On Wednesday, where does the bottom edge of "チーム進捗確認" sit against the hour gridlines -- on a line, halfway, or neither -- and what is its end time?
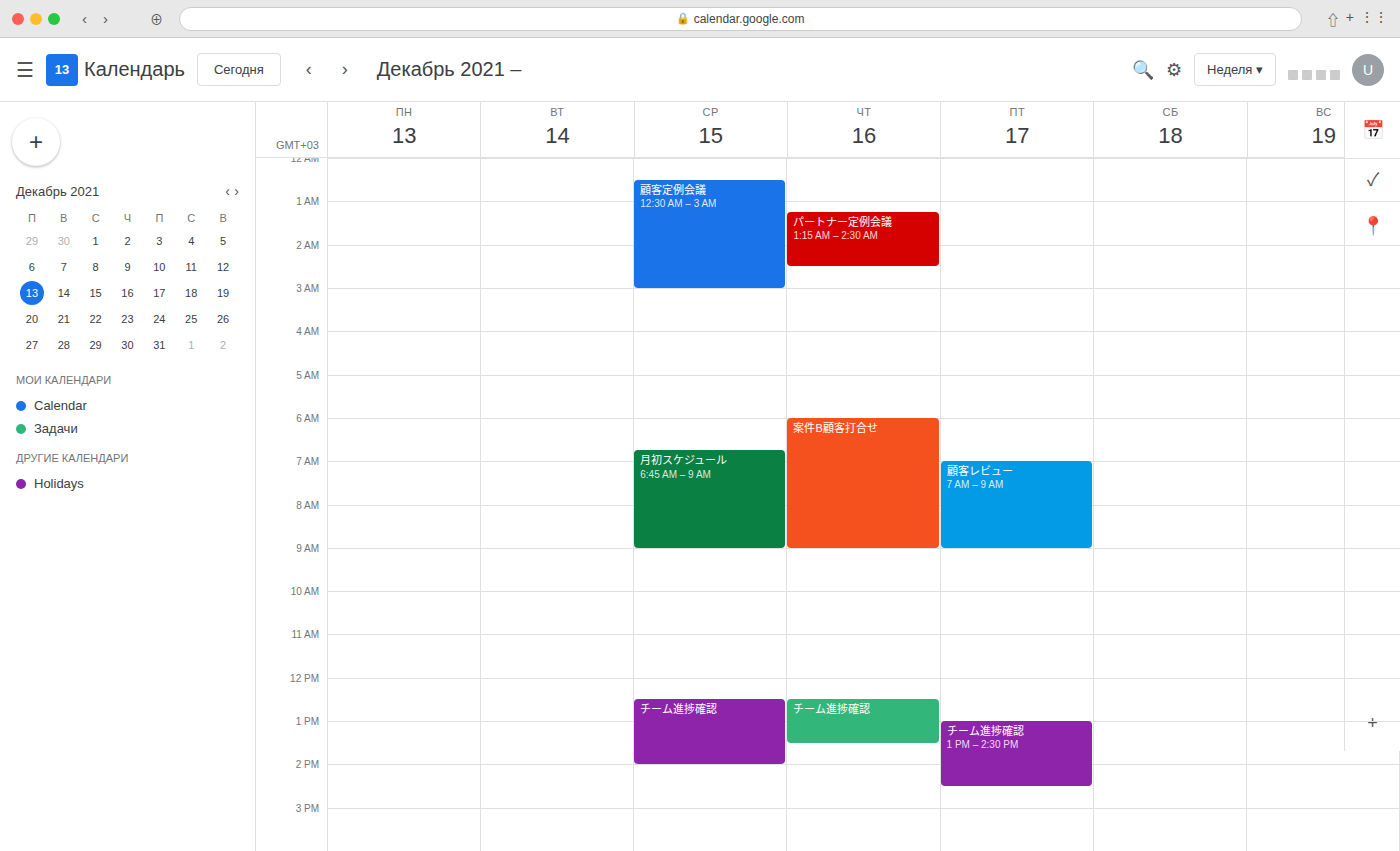
2:00 PM -- exactly on the 2 PM line.